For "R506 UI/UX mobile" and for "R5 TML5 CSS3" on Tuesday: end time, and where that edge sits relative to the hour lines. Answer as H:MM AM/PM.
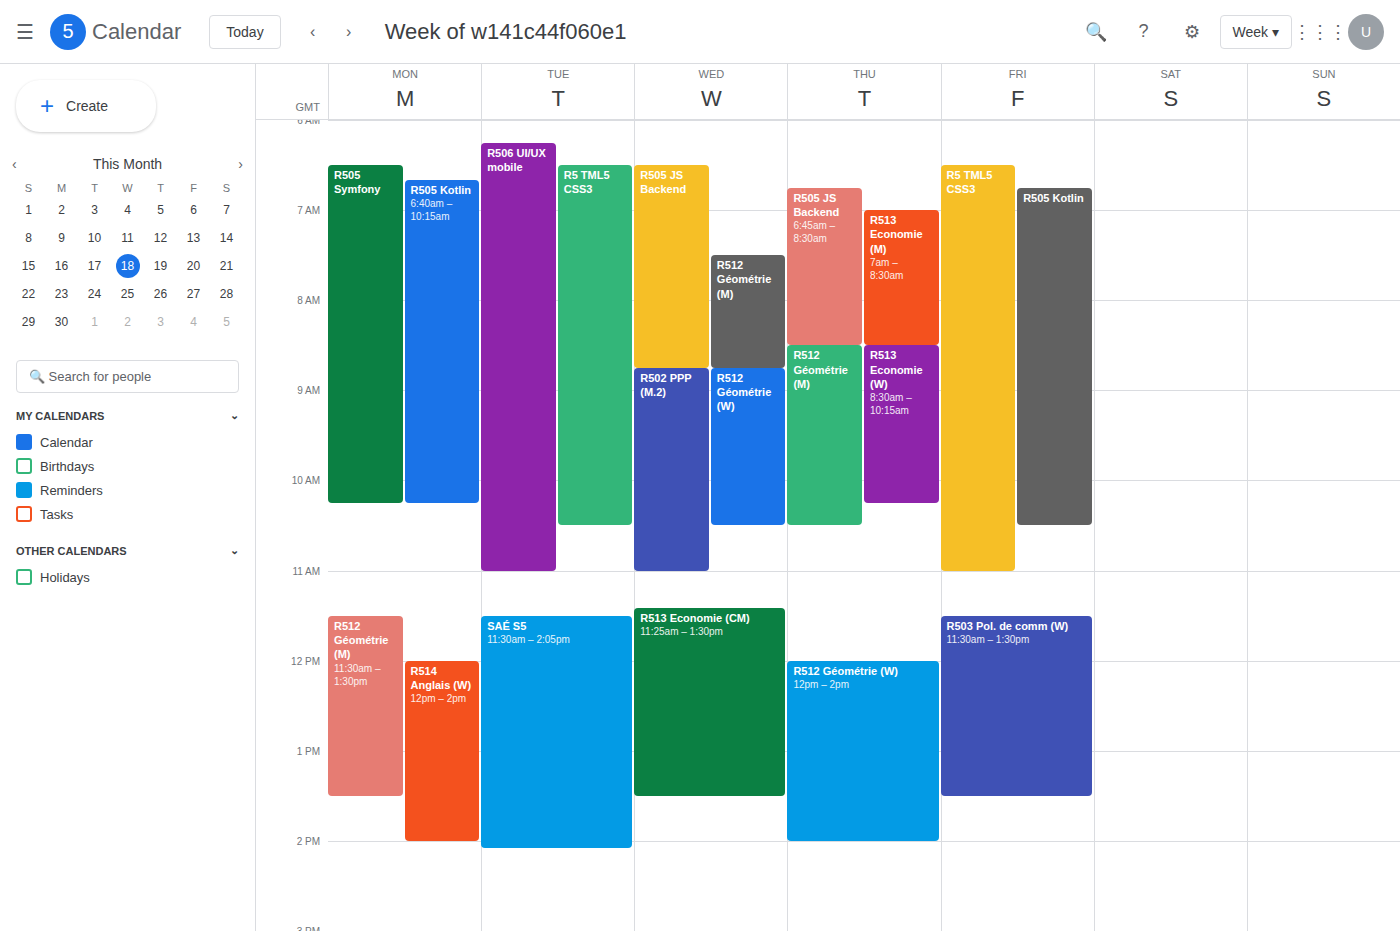
"R506 UI/UX mobile": 11:00 AM, exactly on the 11 AM line. "R5 TML5 CSS3": 10:30 AM, halfway between the 10 AM and 11 AM lines.